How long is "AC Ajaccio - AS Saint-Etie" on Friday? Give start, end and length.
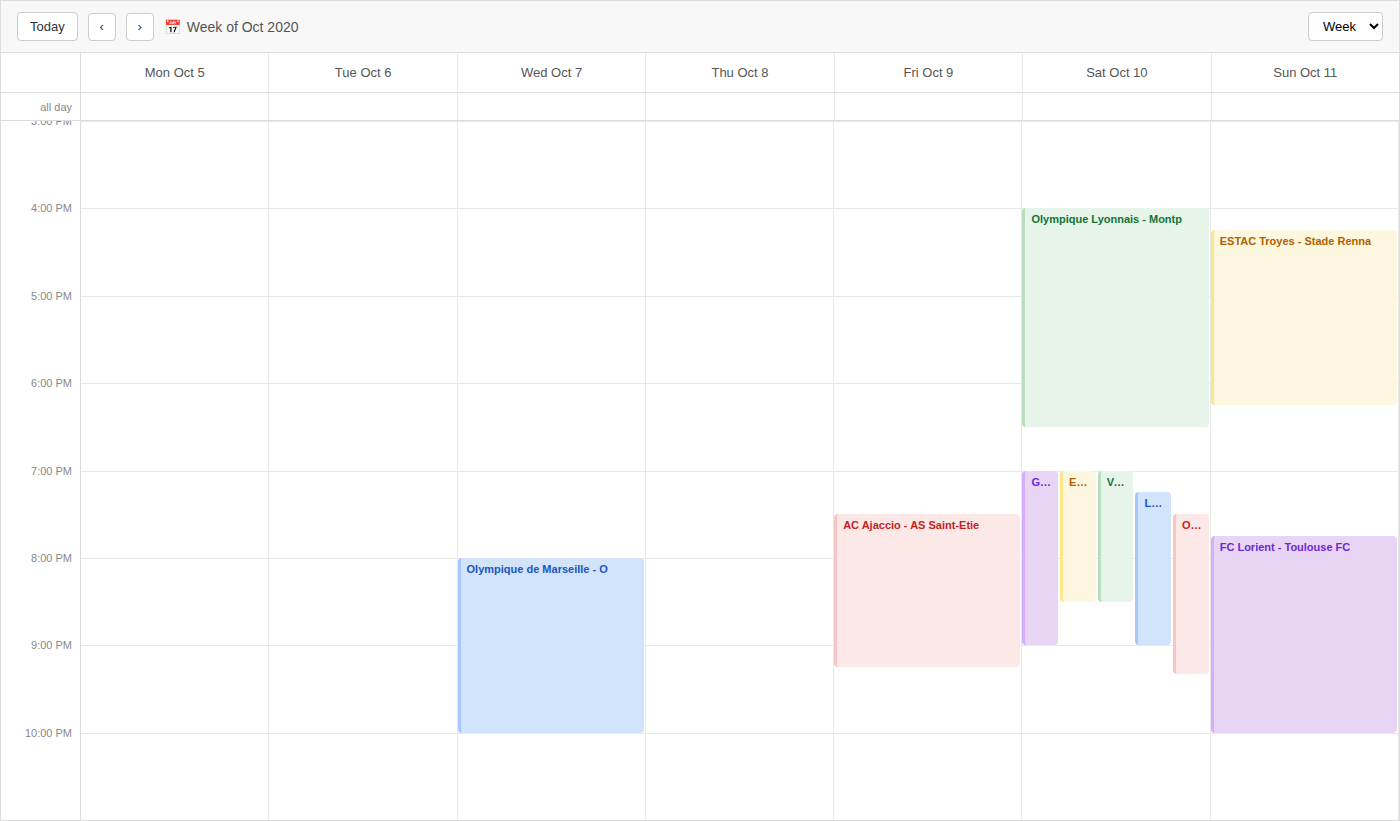
7:30 PM to 9:15 PM, 1 hour 45 minutes